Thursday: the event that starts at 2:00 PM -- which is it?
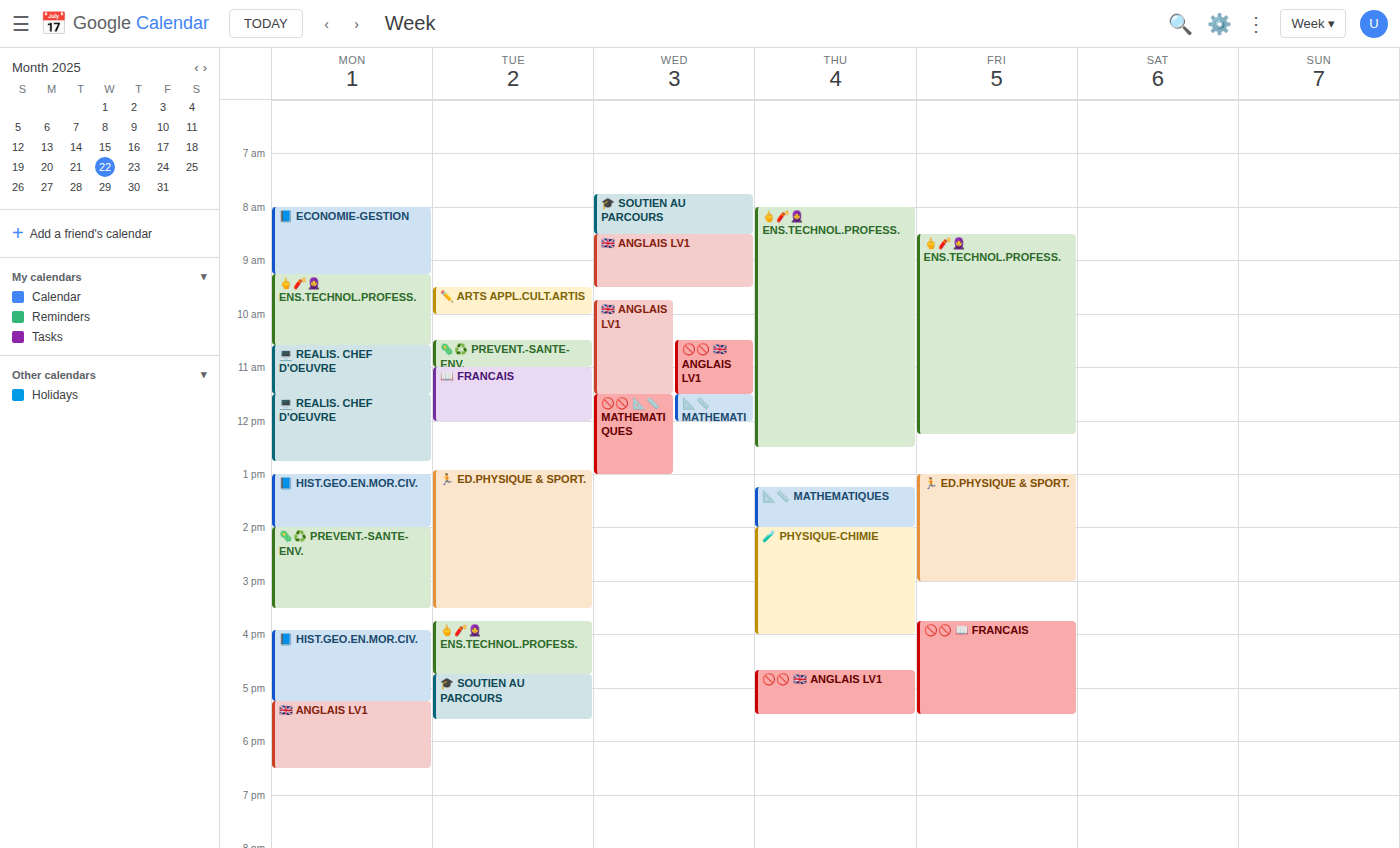
"🧪 PHYSIQUE-CHIMIE"